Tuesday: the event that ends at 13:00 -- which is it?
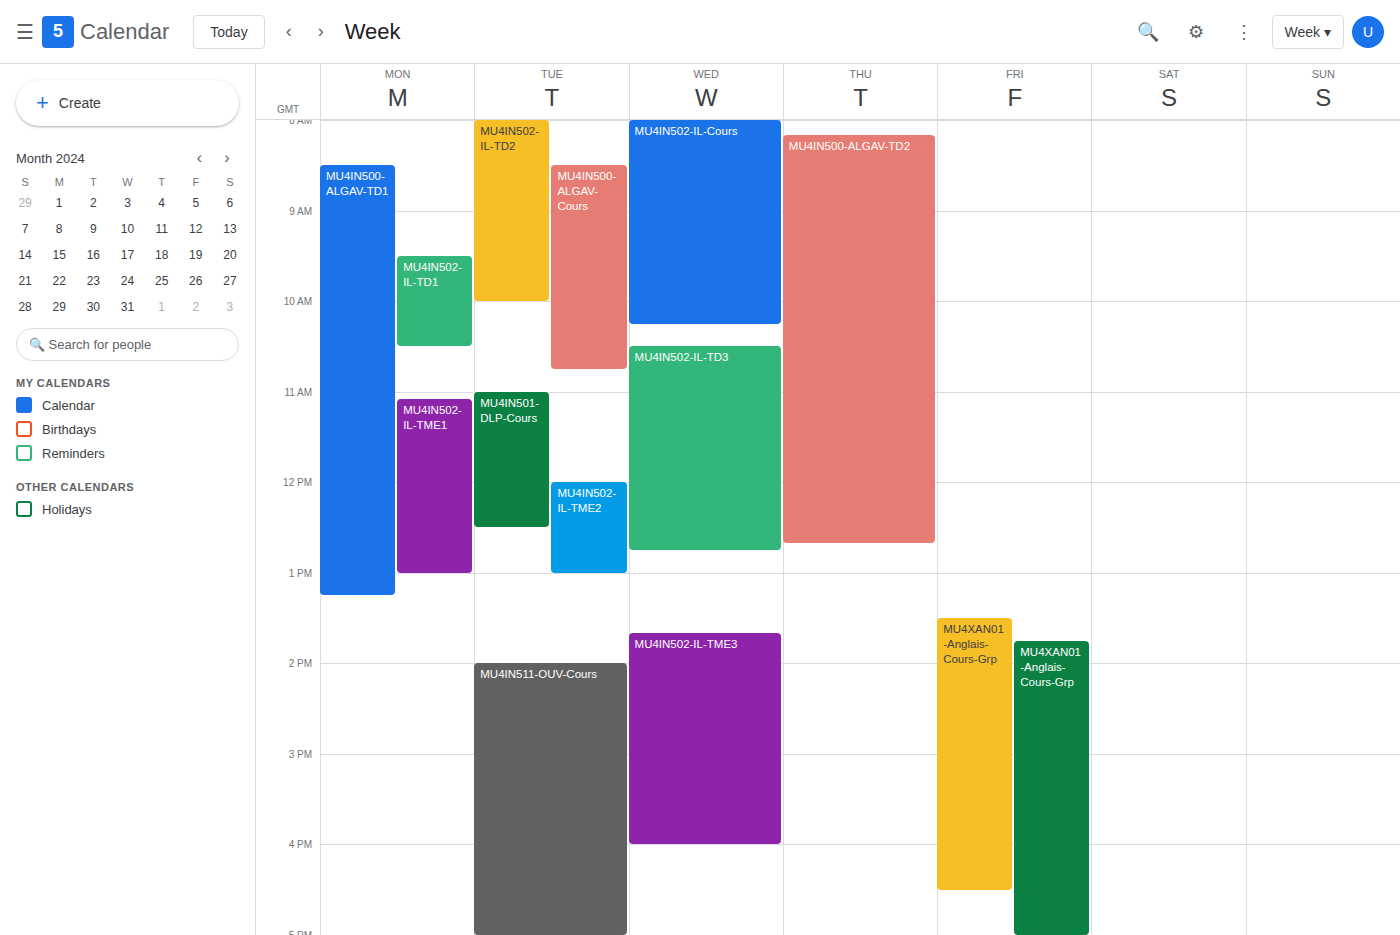
"MU4IN502-IL-TME2"